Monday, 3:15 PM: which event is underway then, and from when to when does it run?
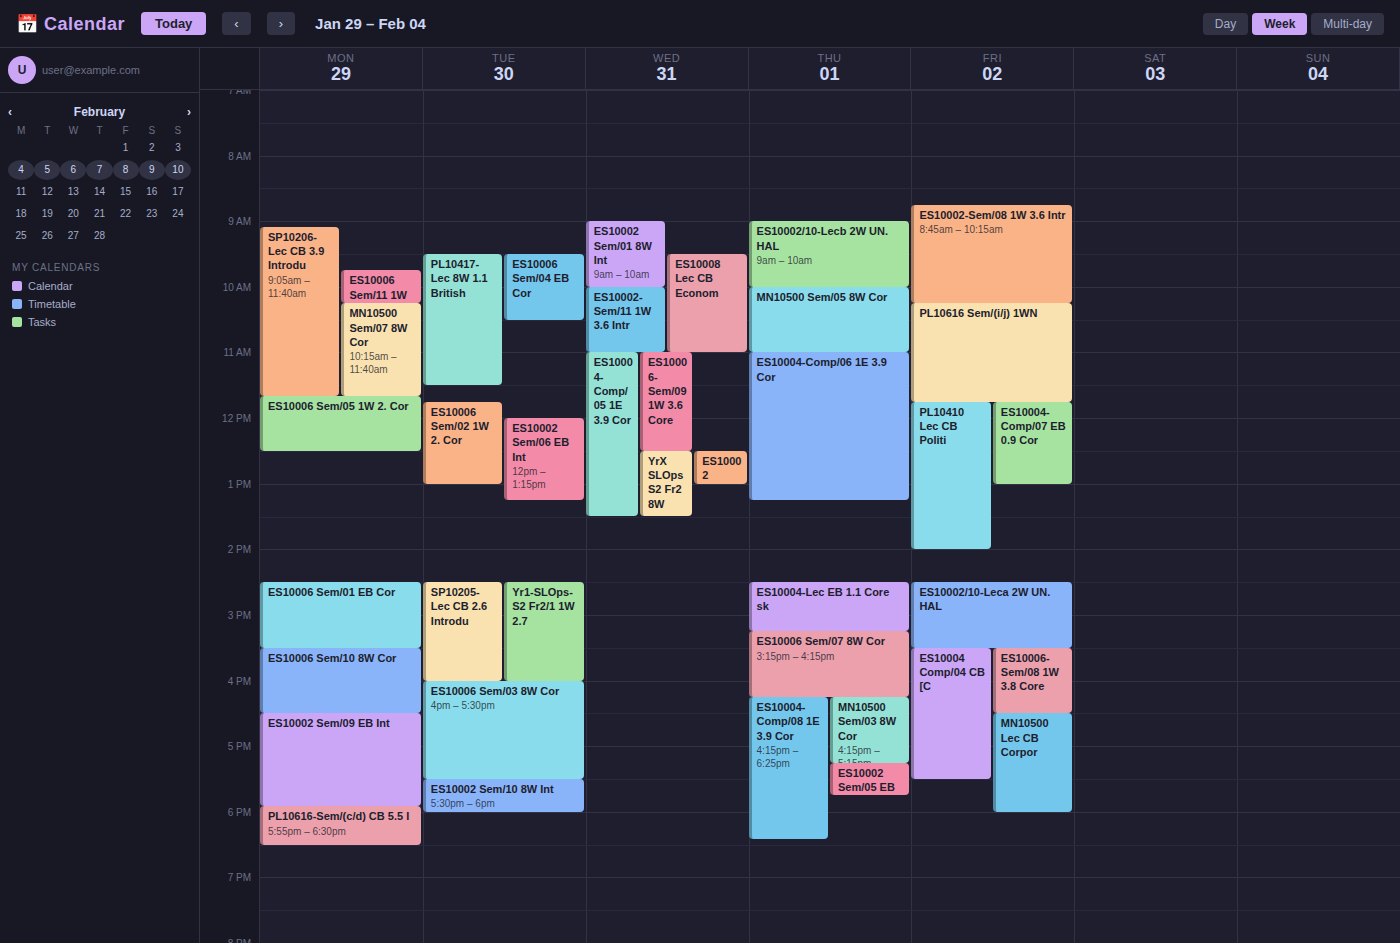
"ES10006 Sem/01 EB Cor", 2:30 PM to 3:30 PM